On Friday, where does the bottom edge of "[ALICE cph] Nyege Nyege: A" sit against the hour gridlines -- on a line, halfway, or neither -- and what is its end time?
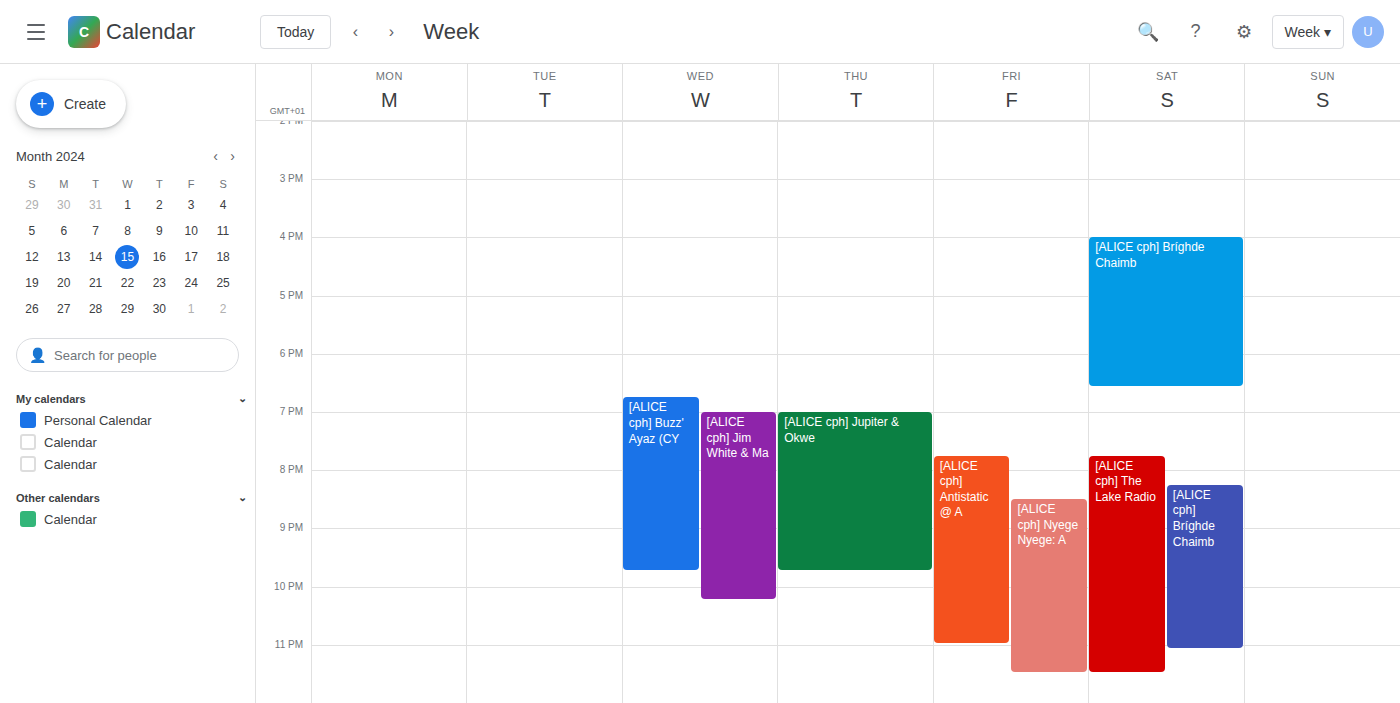
23:30 -- halfway between the 23:00 and 24:00 lines.